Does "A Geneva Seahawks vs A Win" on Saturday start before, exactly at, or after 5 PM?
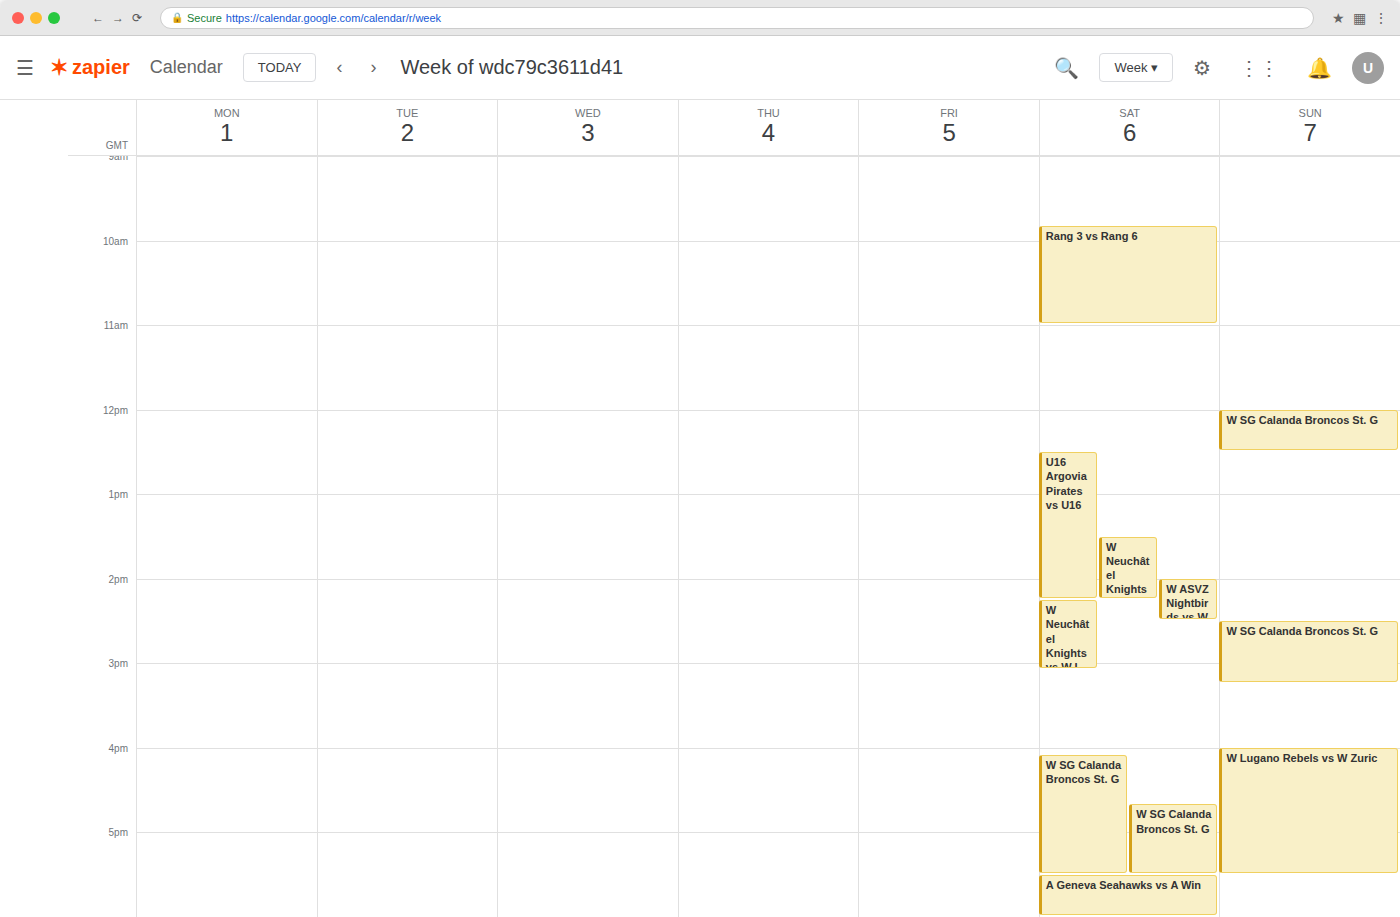
5:30 PM -- after 5 PM, 30 minutes below the 5 PM line.